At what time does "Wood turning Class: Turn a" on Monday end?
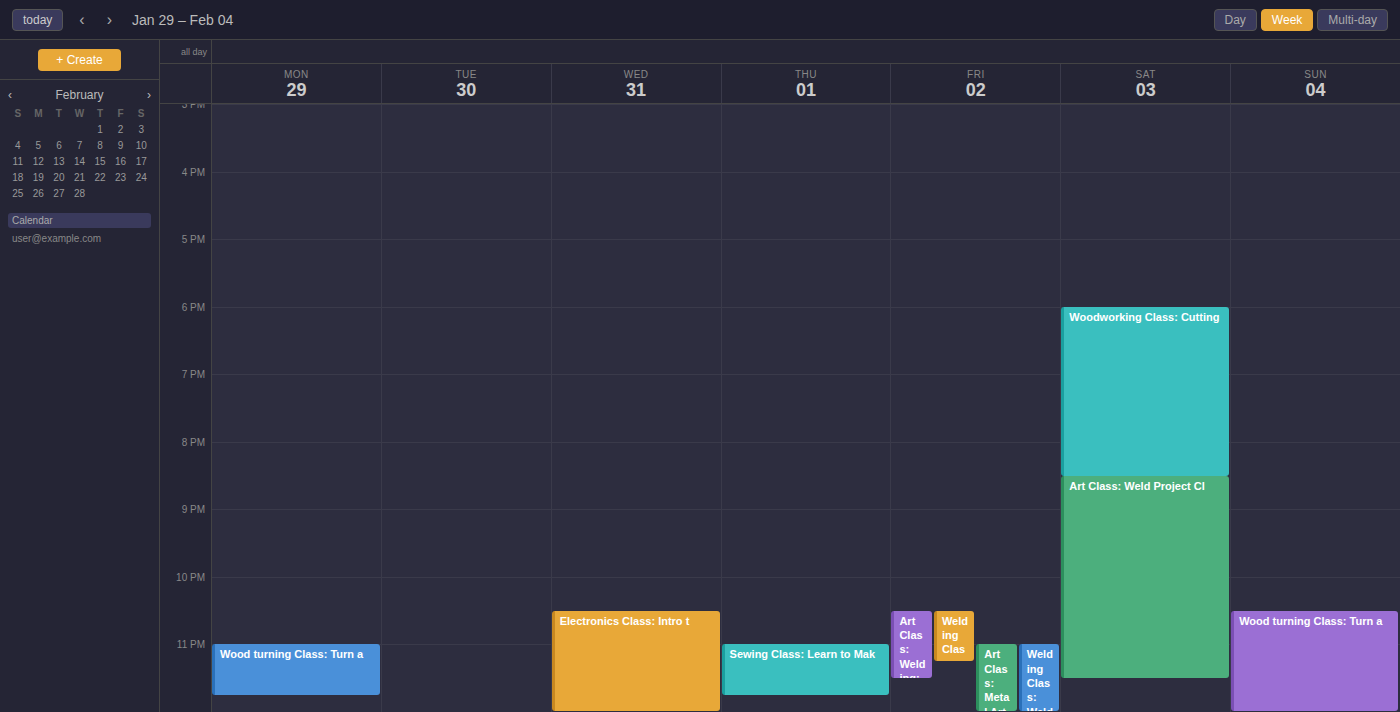
11:45 PM